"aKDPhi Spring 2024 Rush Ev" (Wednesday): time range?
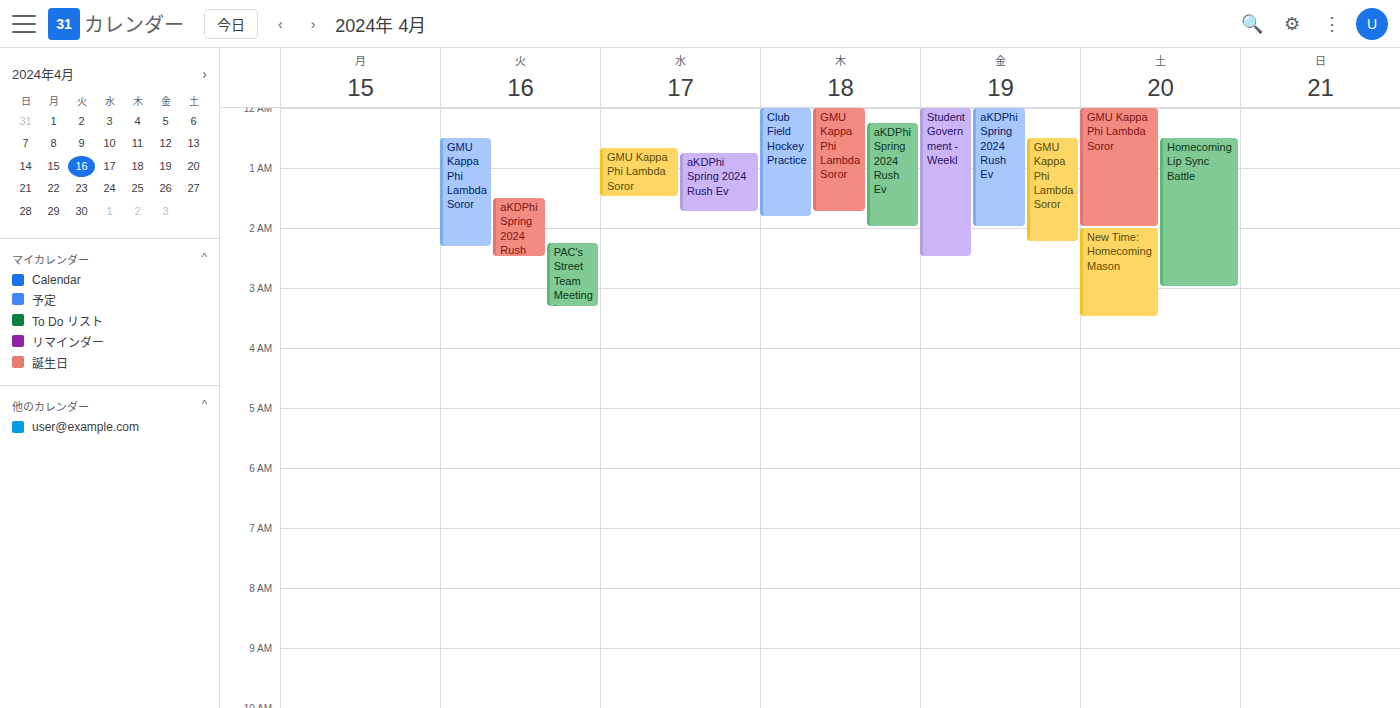
12:45 AM to 1:45 AM